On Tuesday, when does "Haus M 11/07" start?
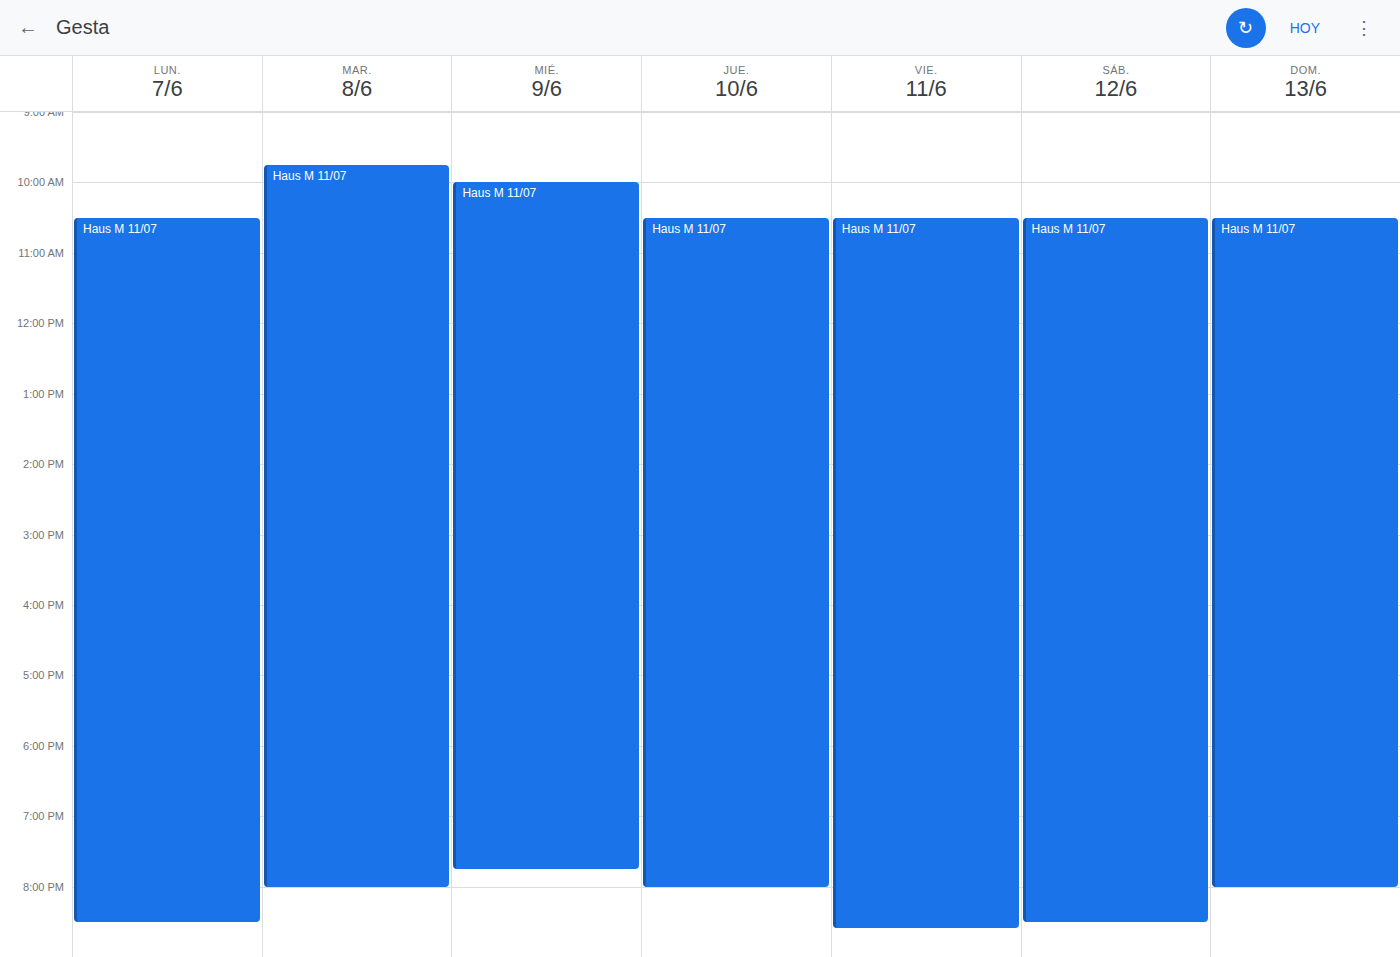
9:45 AM